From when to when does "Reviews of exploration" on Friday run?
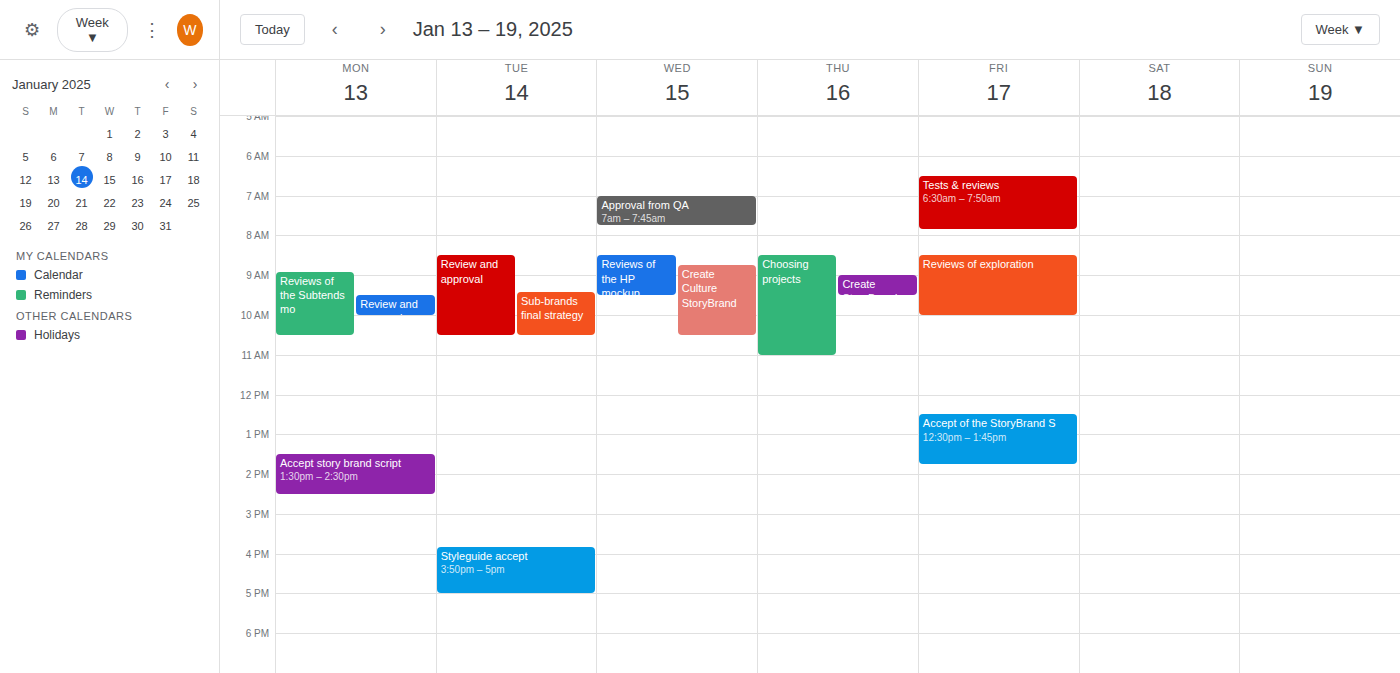
8:30 AM to 10:00 AM